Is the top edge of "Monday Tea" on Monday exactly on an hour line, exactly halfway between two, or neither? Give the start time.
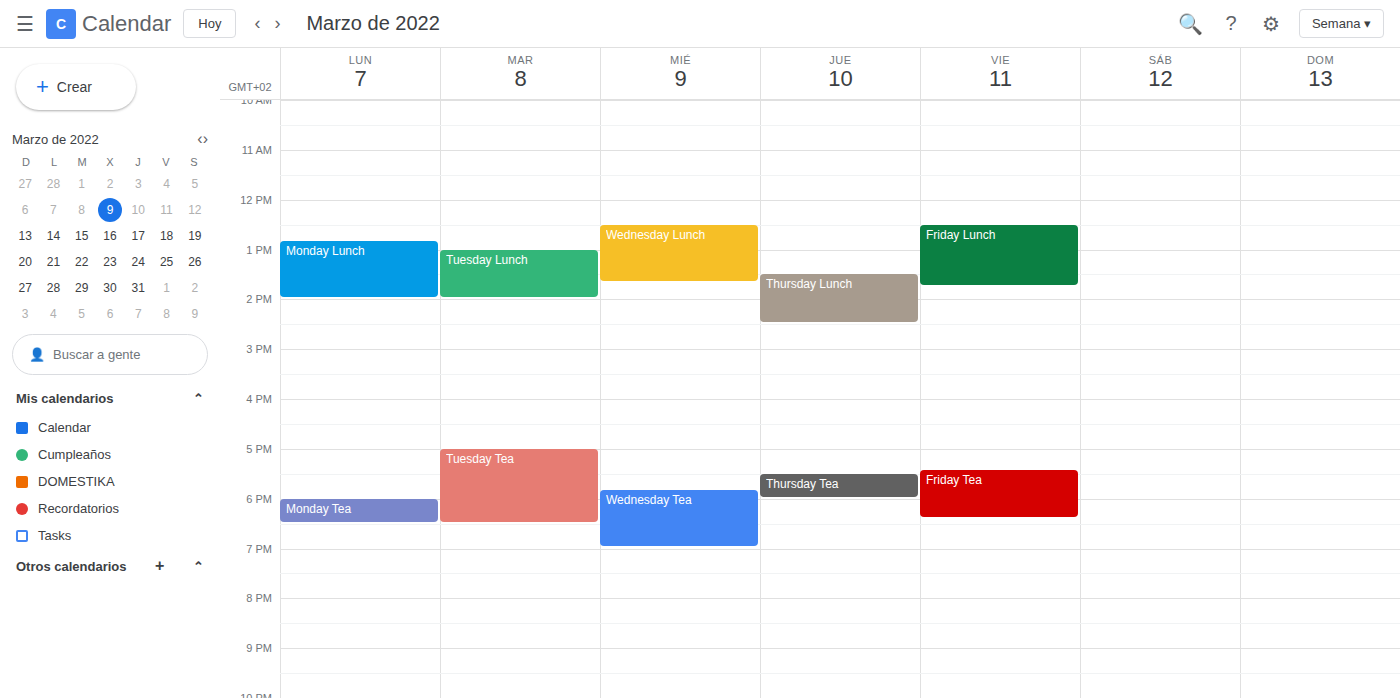
6:00 PM -- exactly on the 6 PM line.